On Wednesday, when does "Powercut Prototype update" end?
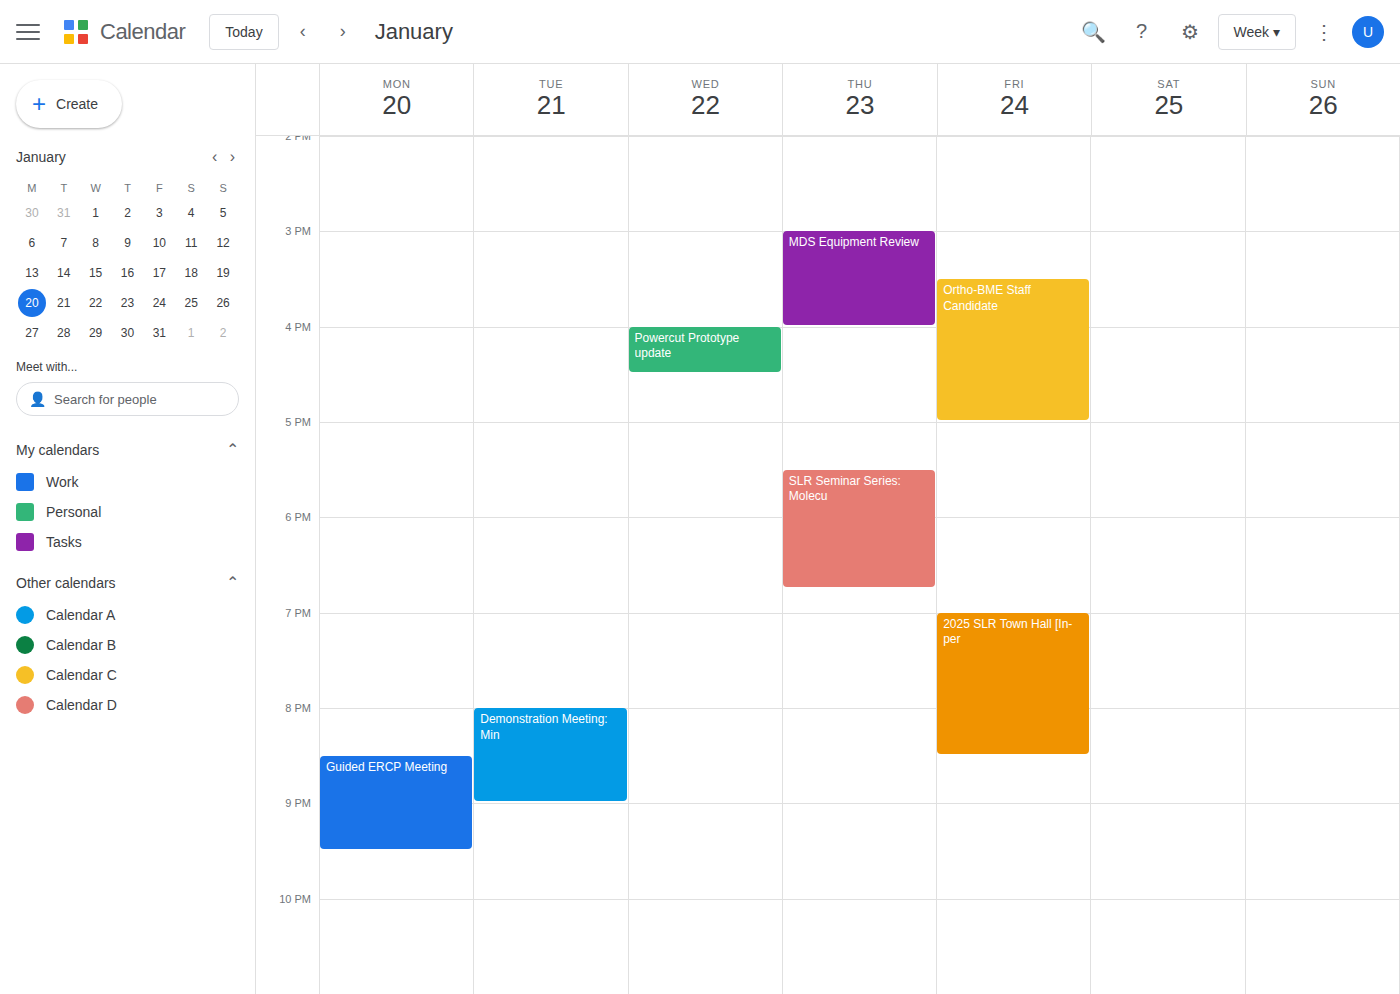
4:30 PM